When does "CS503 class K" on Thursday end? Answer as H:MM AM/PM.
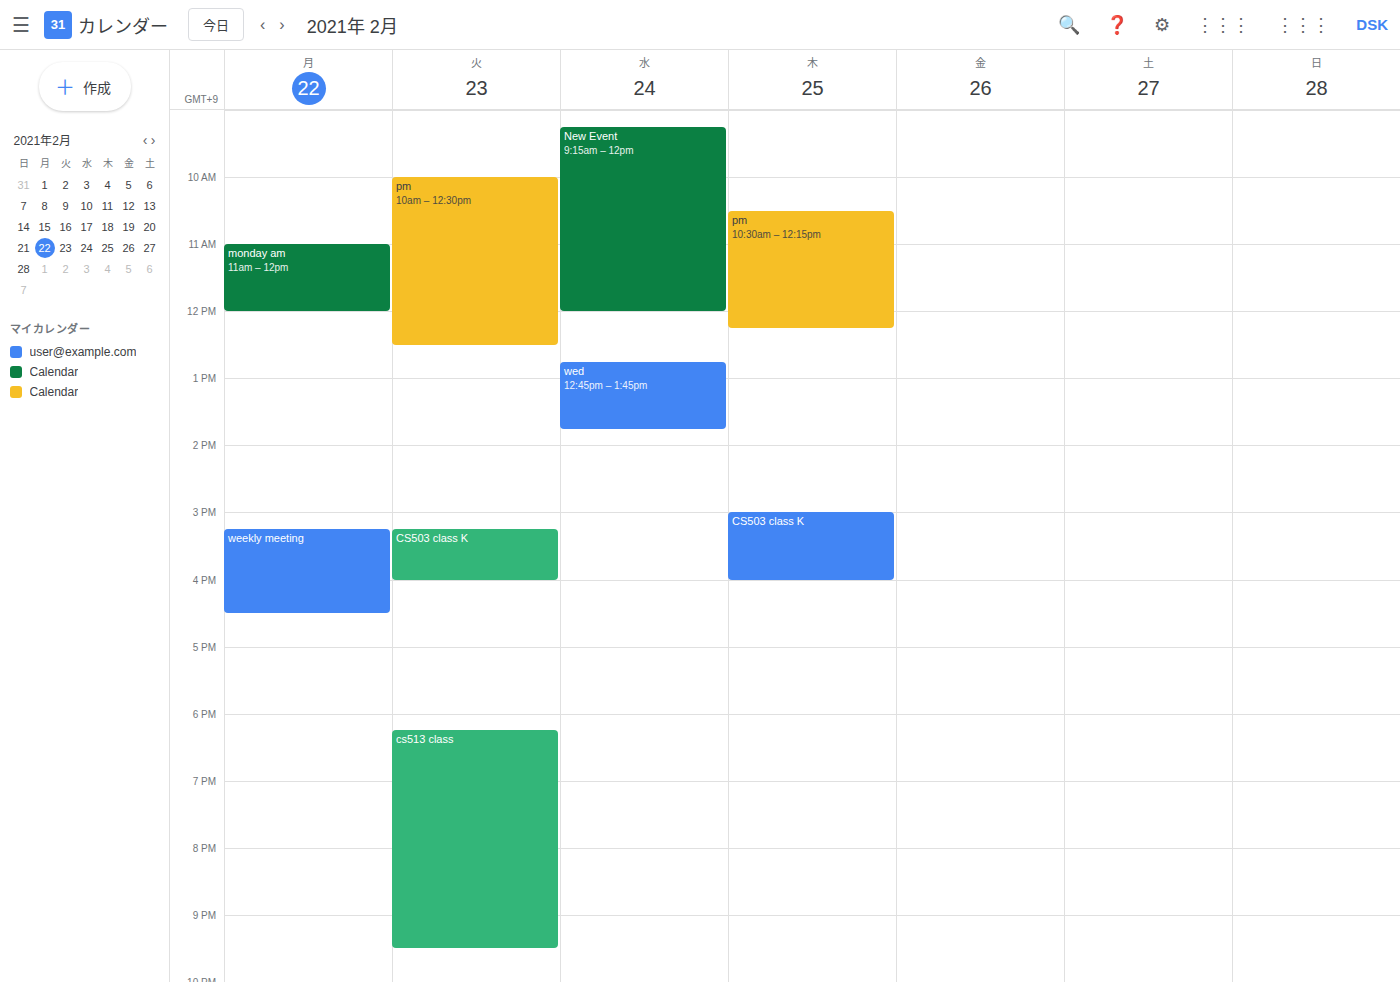
4:00 PM